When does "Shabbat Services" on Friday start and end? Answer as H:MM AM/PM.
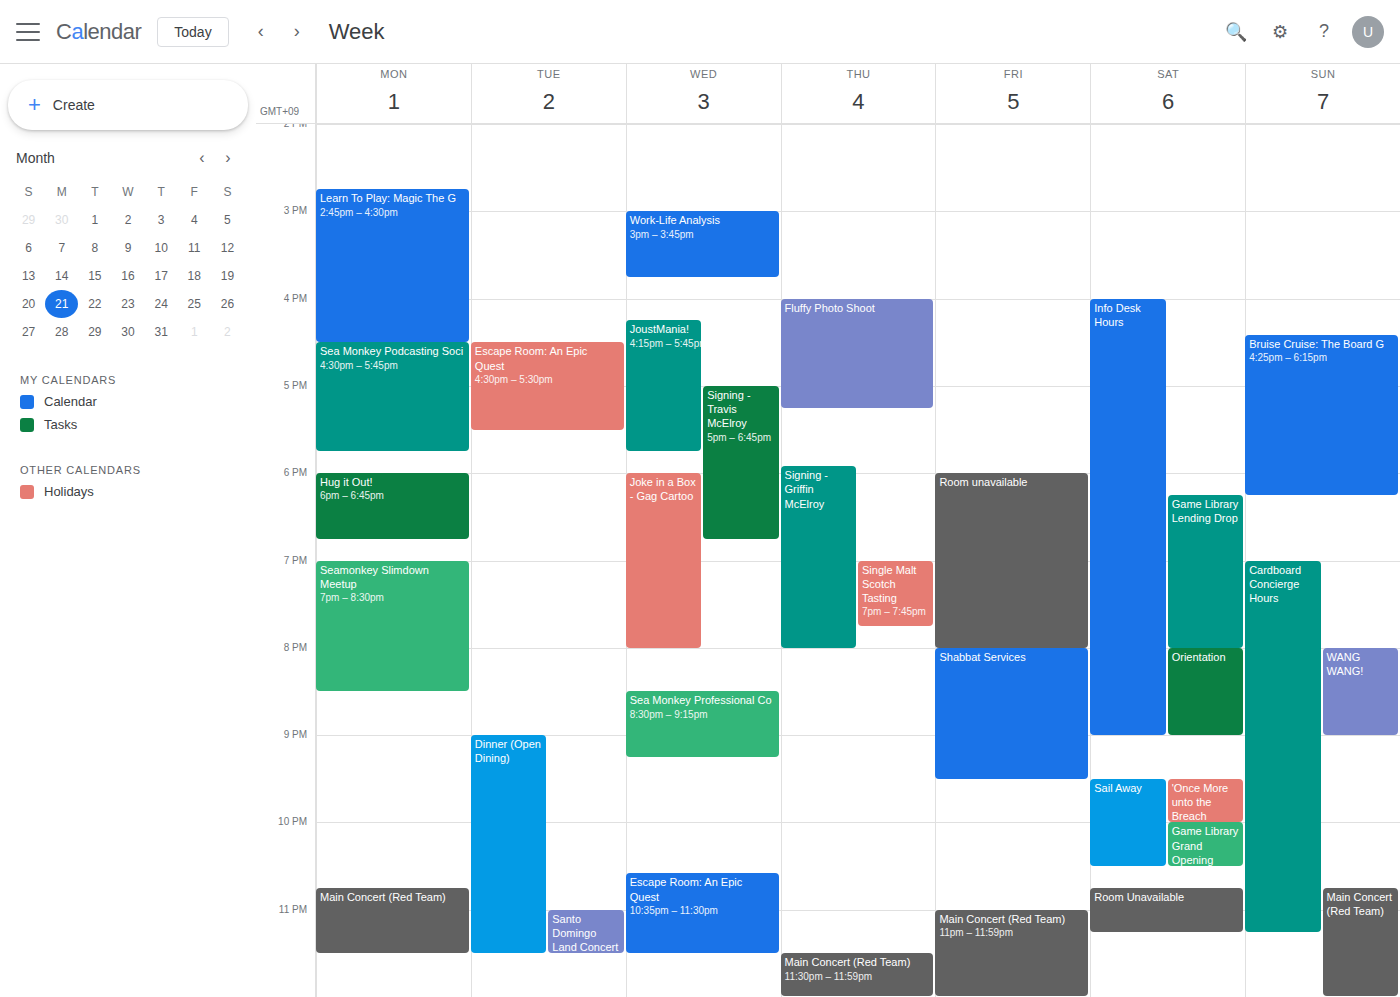
8:00 PM to 9:30 PM